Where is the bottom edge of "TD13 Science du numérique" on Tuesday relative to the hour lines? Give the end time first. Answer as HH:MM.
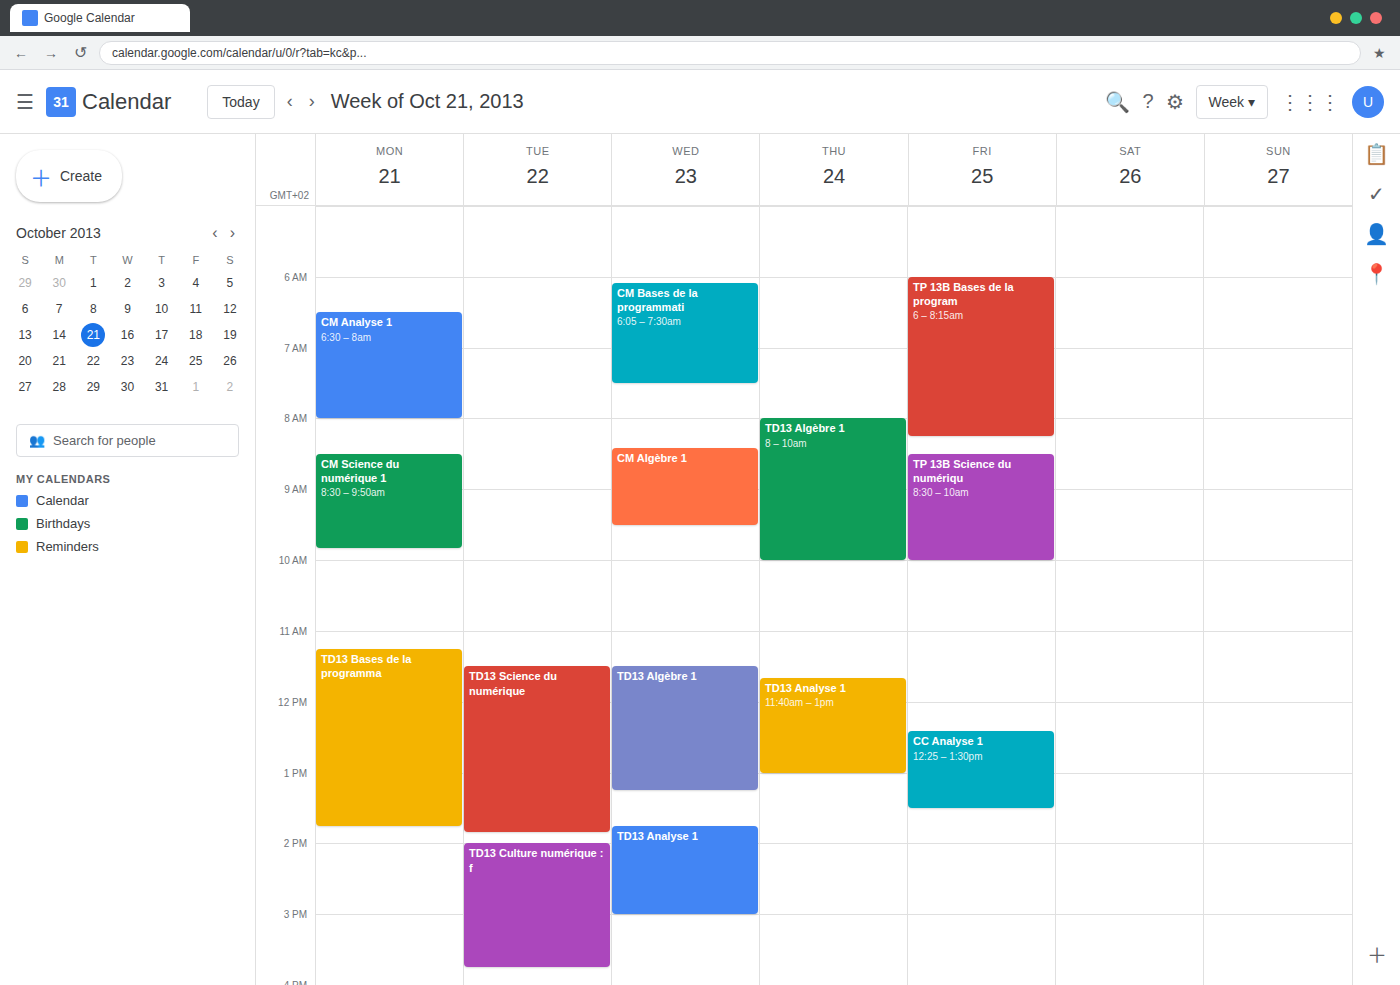
13:50 -- neither: 50 minutes below the 13:00 line and 10 minutes above the 14:00 line.